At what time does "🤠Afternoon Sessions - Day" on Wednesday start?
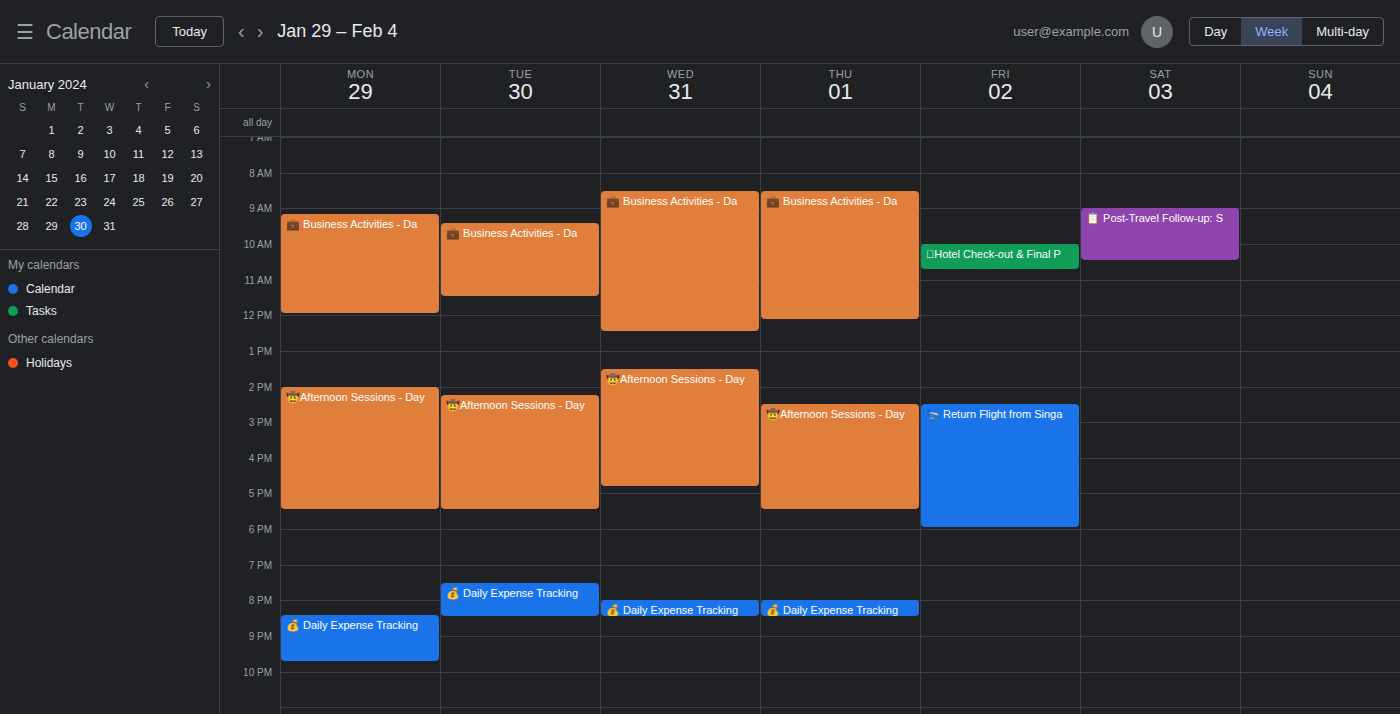
1:30 PM